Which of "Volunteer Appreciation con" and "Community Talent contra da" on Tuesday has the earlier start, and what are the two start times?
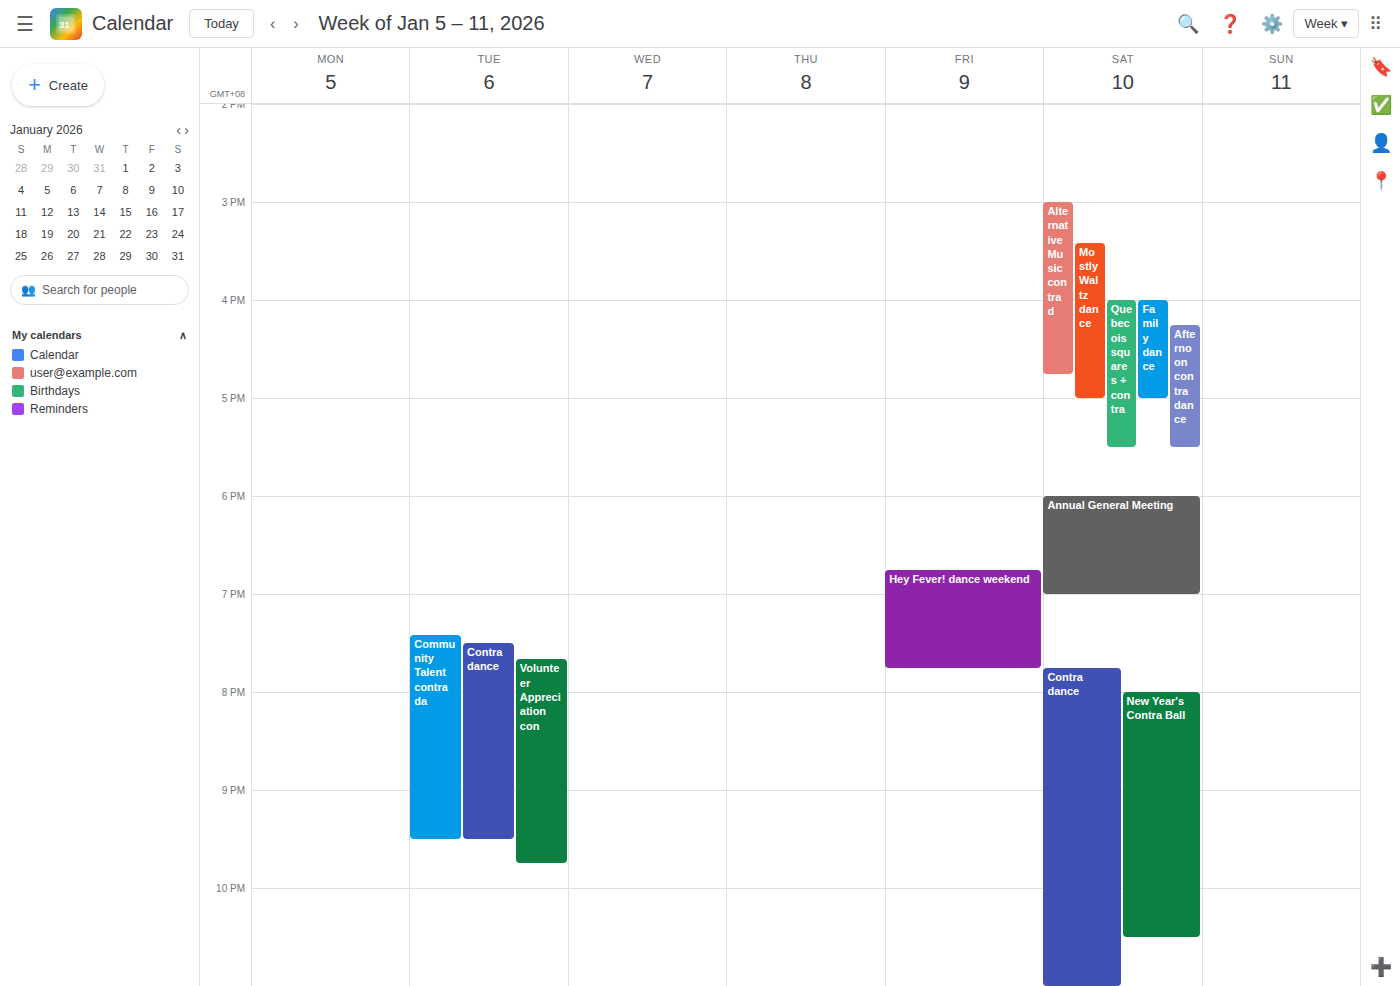
"Community Talent contra da" 19:25; "Volunteer Appreciation con" 19:40.